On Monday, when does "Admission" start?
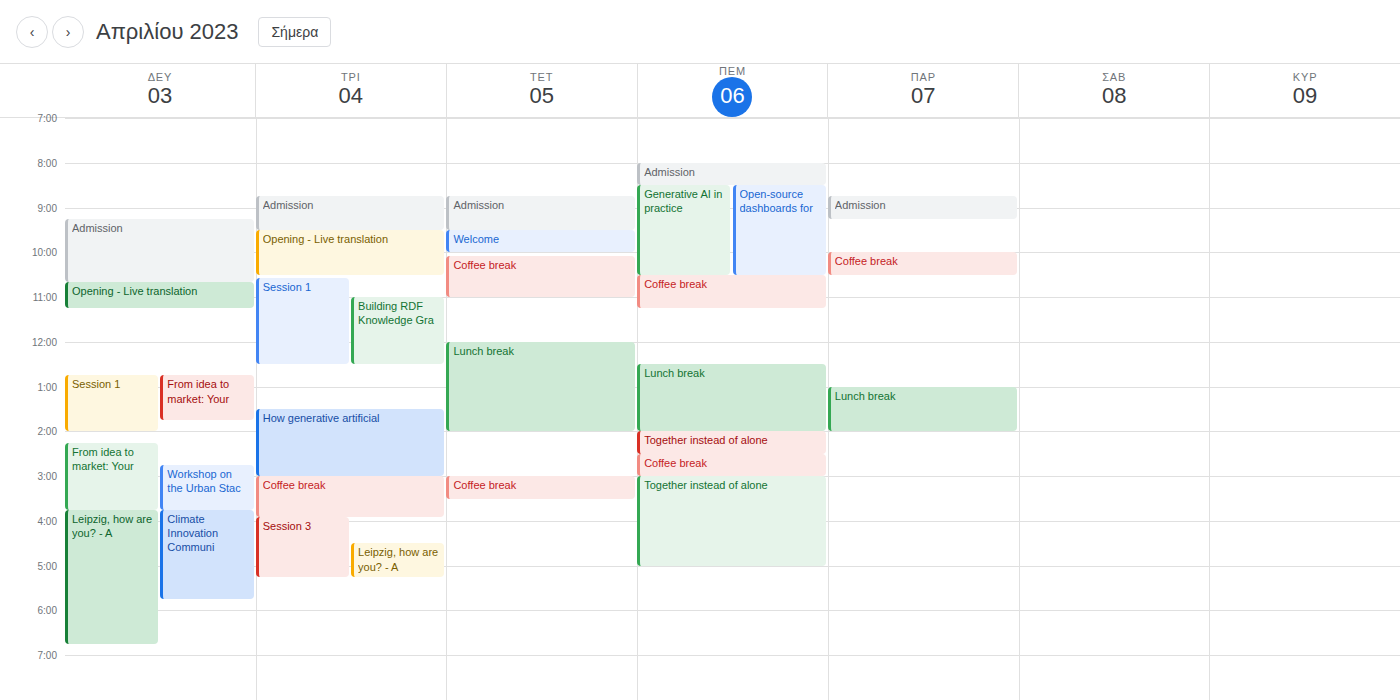
9:15 AM